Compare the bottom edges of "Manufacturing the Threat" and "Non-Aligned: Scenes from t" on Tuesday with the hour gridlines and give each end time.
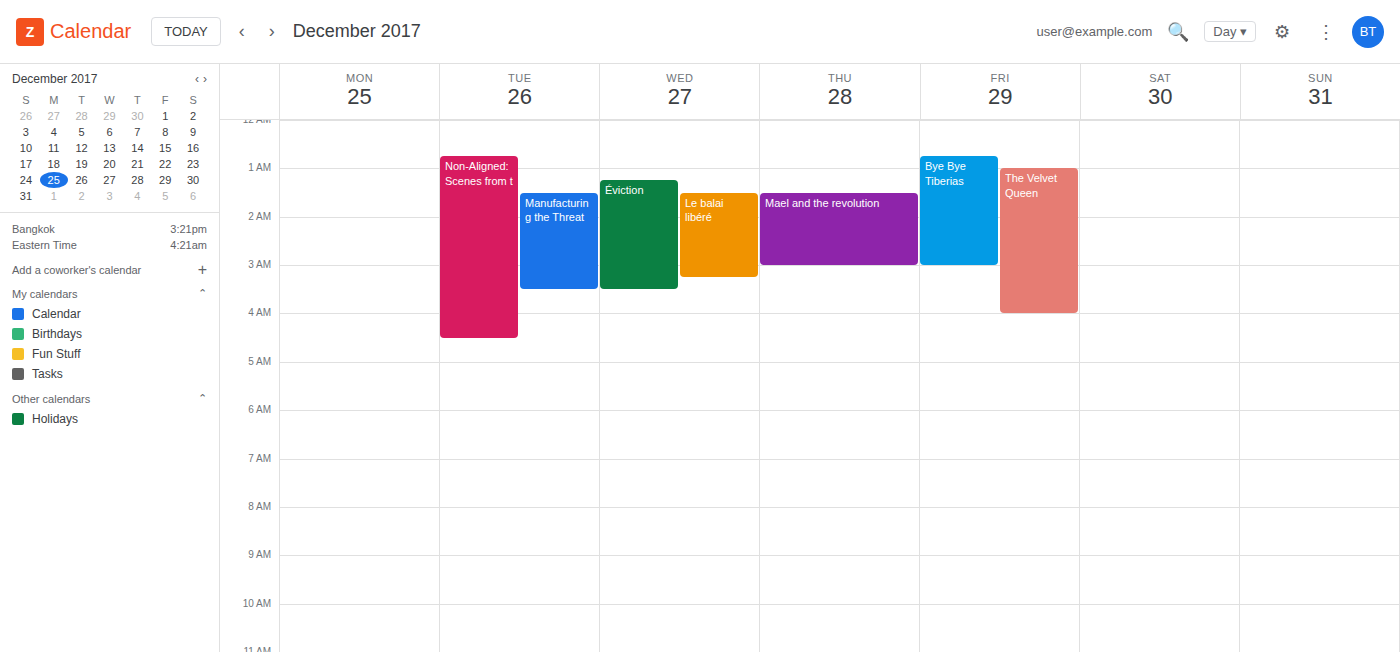
"Manufacturing the Threat": 3:30 AM, halfway between the 3 AM and 4 AM lines. "Non-Aligned: Scenes from t": 4:30 AM, halfway between the 4 AM and 5 AM lines.